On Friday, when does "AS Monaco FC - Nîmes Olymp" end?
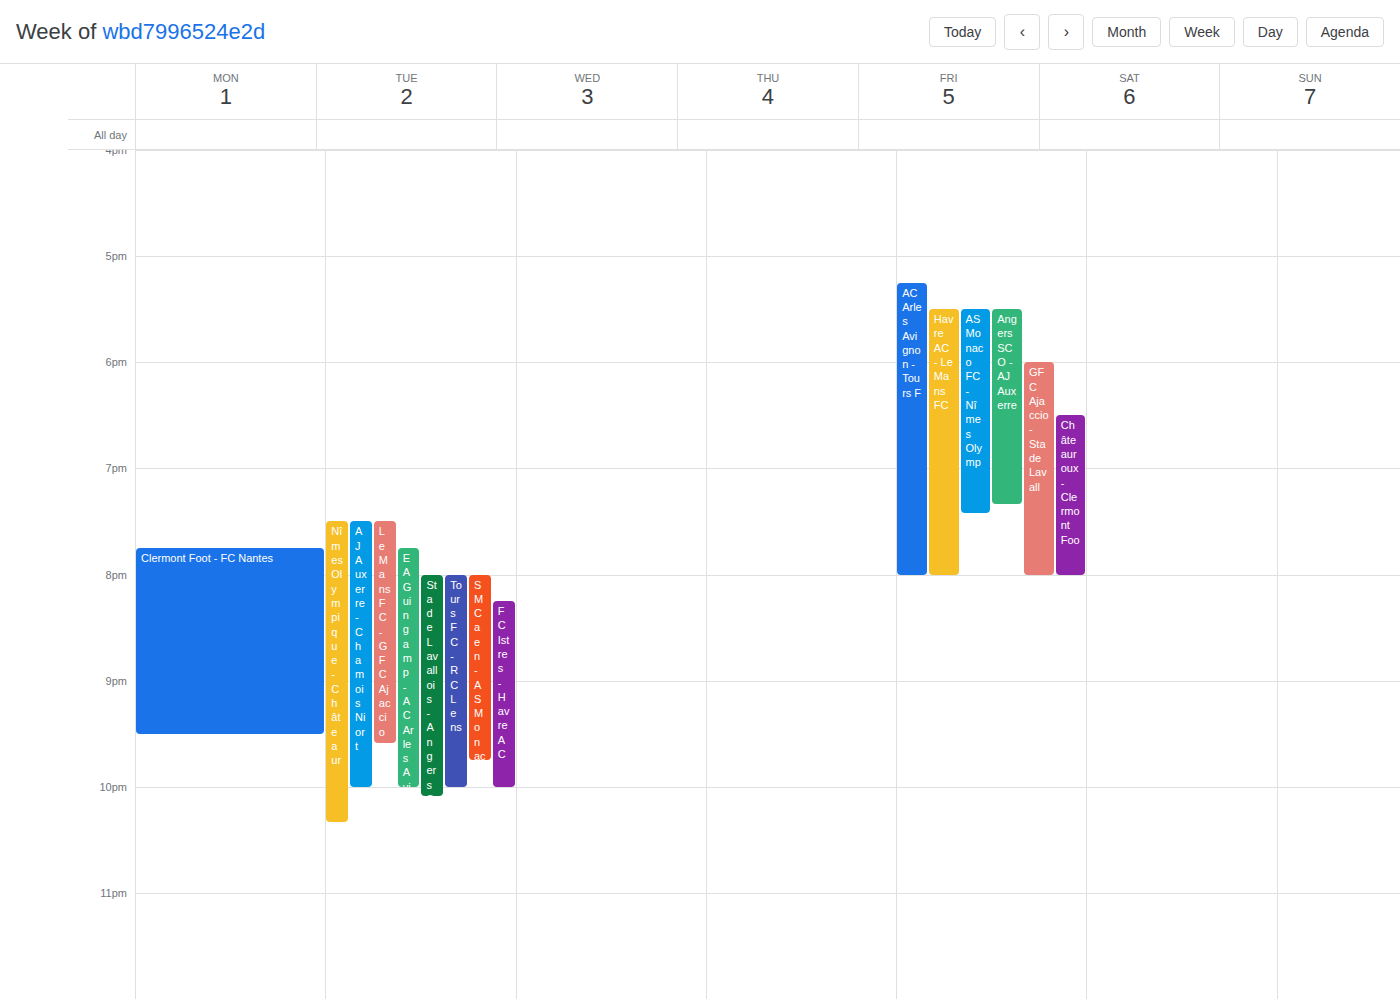
7:25 PM